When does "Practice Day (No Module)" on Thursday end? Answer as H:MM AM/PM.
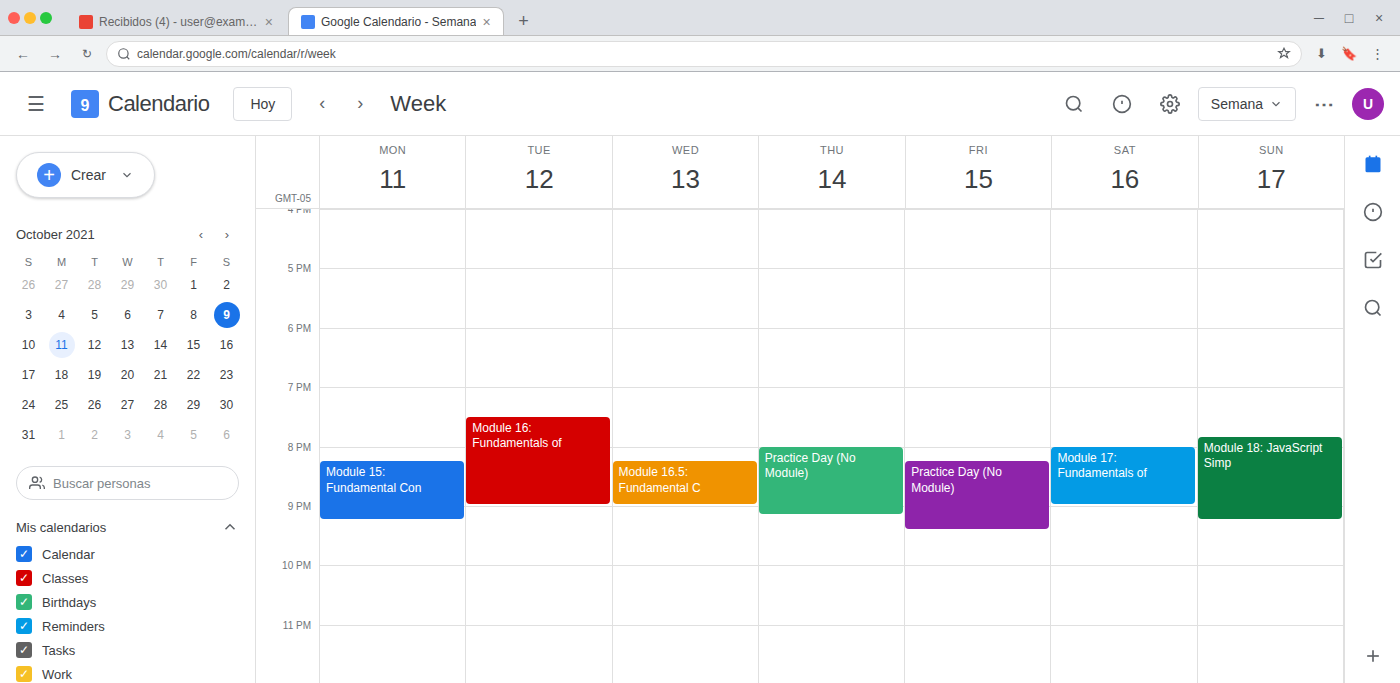
9:10 PM